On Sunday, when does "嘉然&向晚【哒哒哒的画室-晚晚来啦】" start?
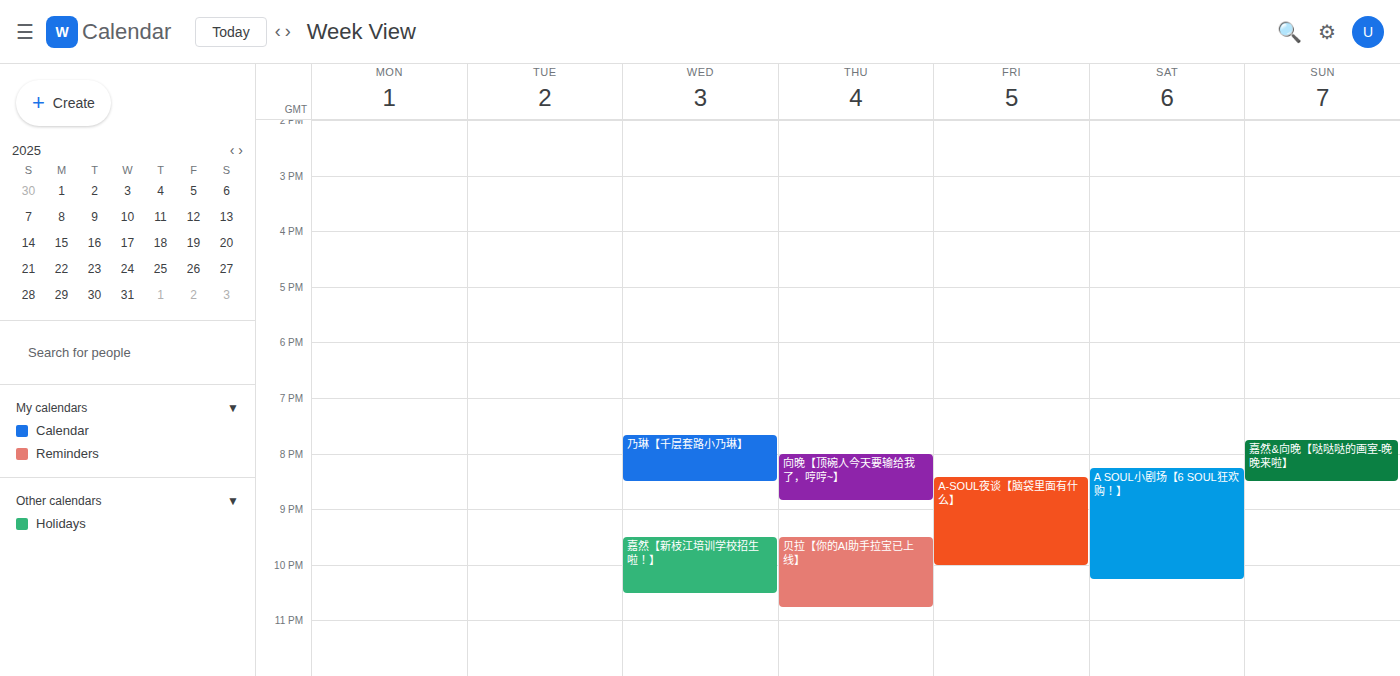
7:45 PM